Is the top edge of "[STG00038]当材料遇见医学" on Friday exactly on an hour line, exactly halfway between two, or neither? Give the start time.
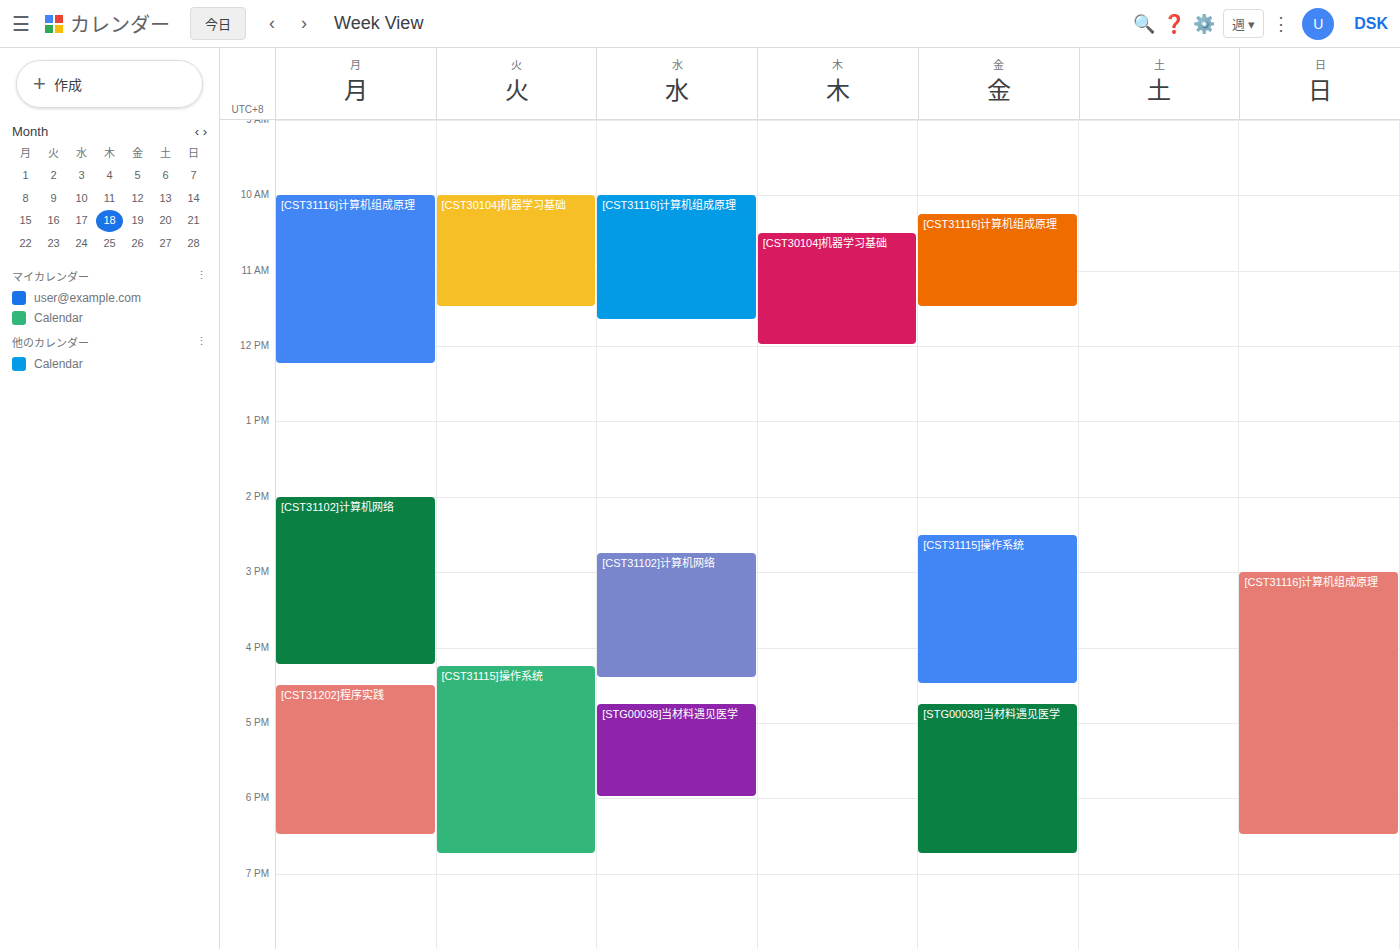
4:45 PM -- neither: three quarters of the way from the 4 PM line to the 5 PM line.